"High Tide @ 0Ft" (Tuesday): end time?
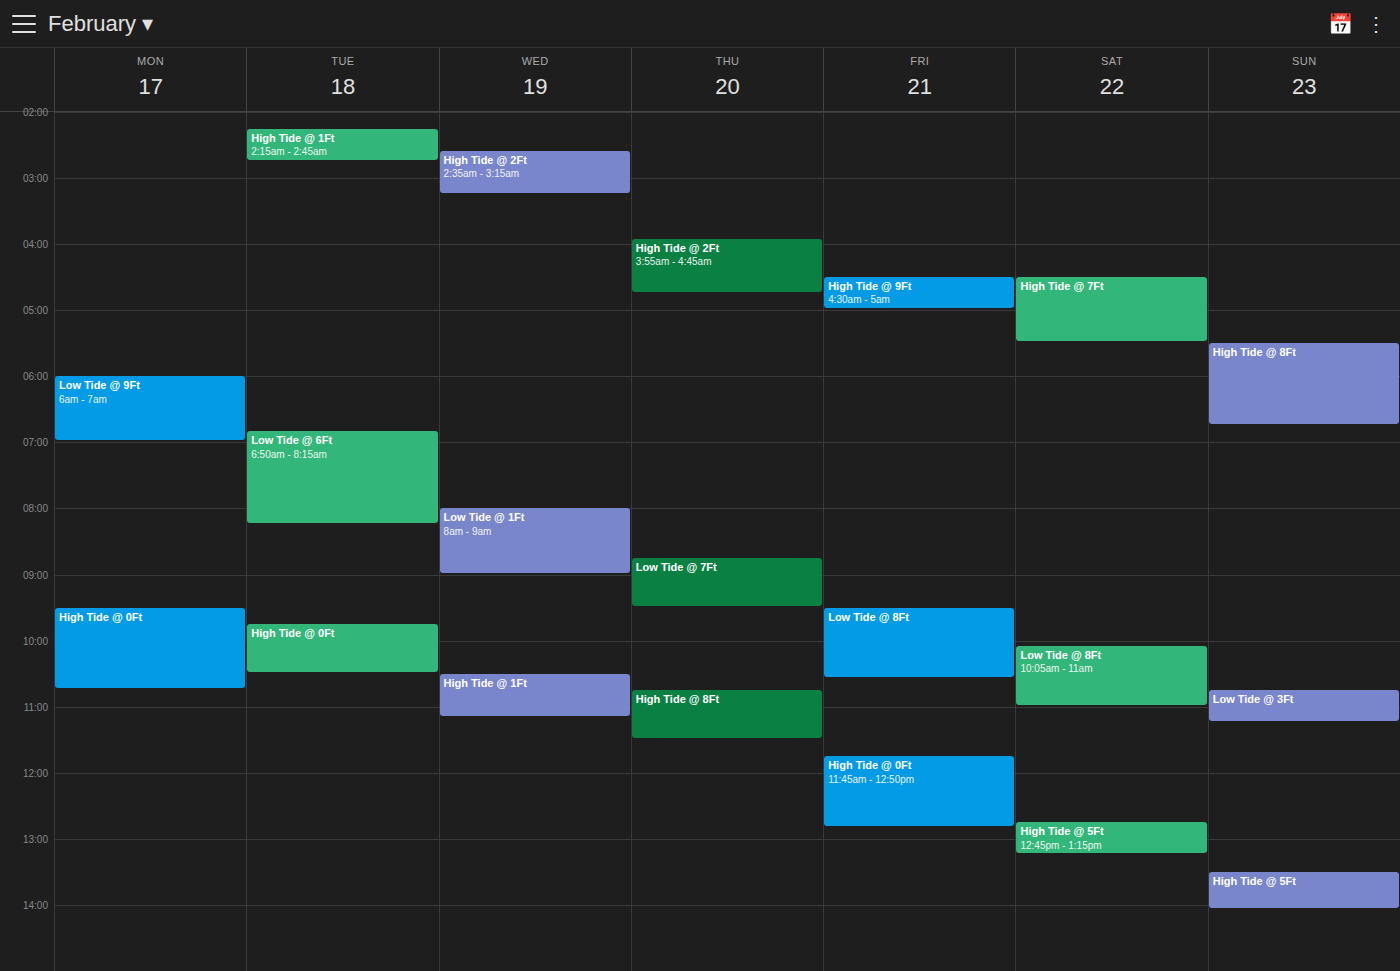
10:30 AM